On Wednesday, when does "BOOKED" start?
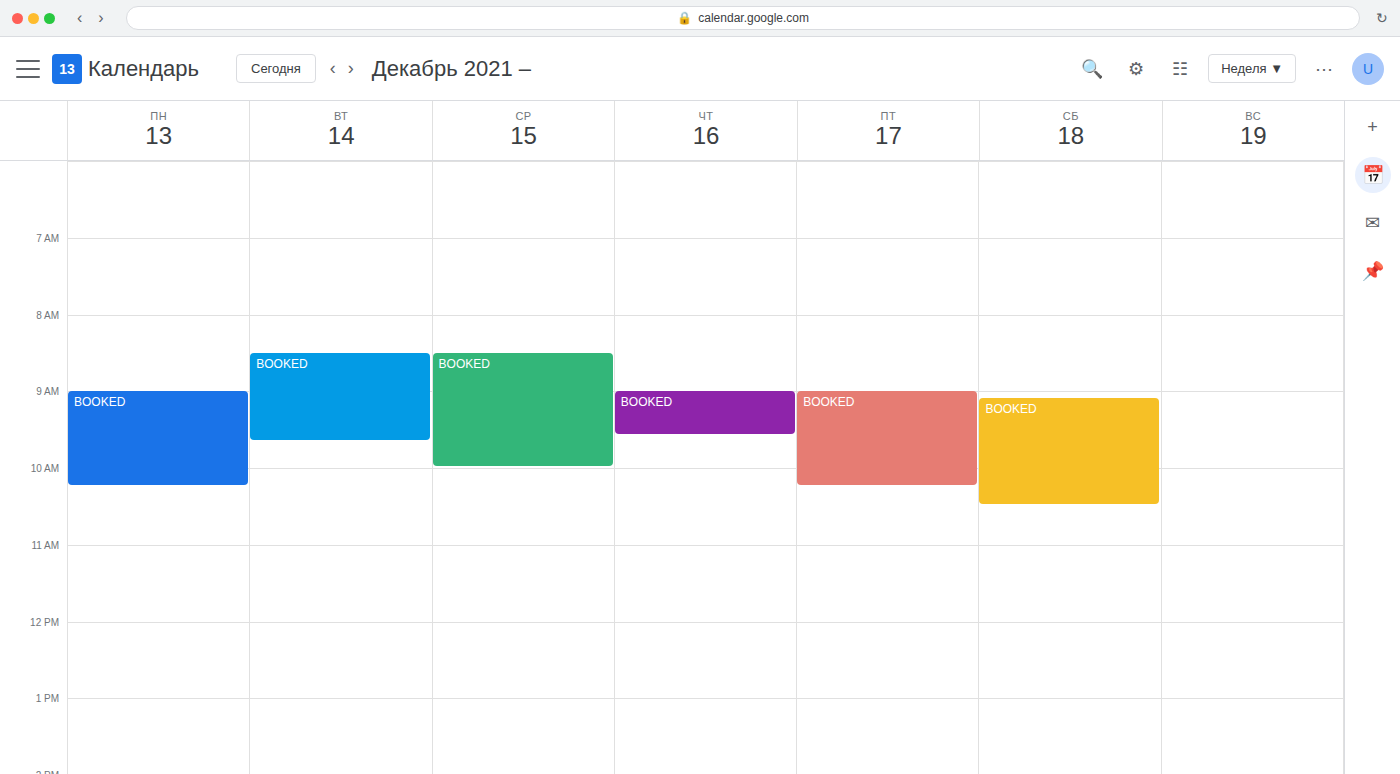
8:30 AM